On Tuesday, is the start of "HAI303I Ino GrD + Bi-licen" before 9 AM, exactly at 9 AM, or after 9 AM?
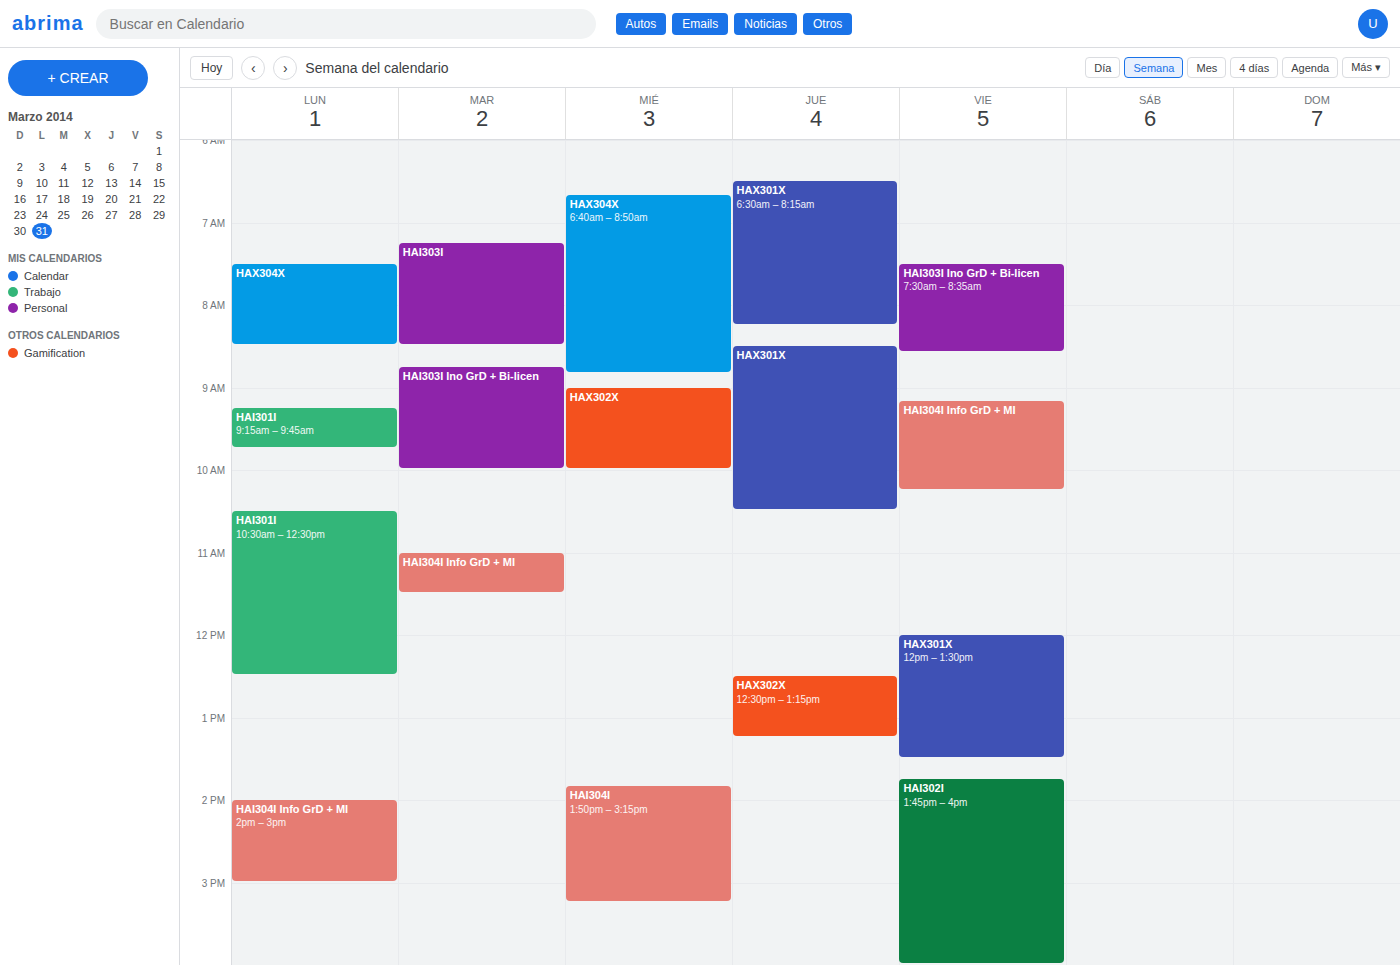
8:45 AM -- before 9 AM, 15 minutes above the 9 AM line.